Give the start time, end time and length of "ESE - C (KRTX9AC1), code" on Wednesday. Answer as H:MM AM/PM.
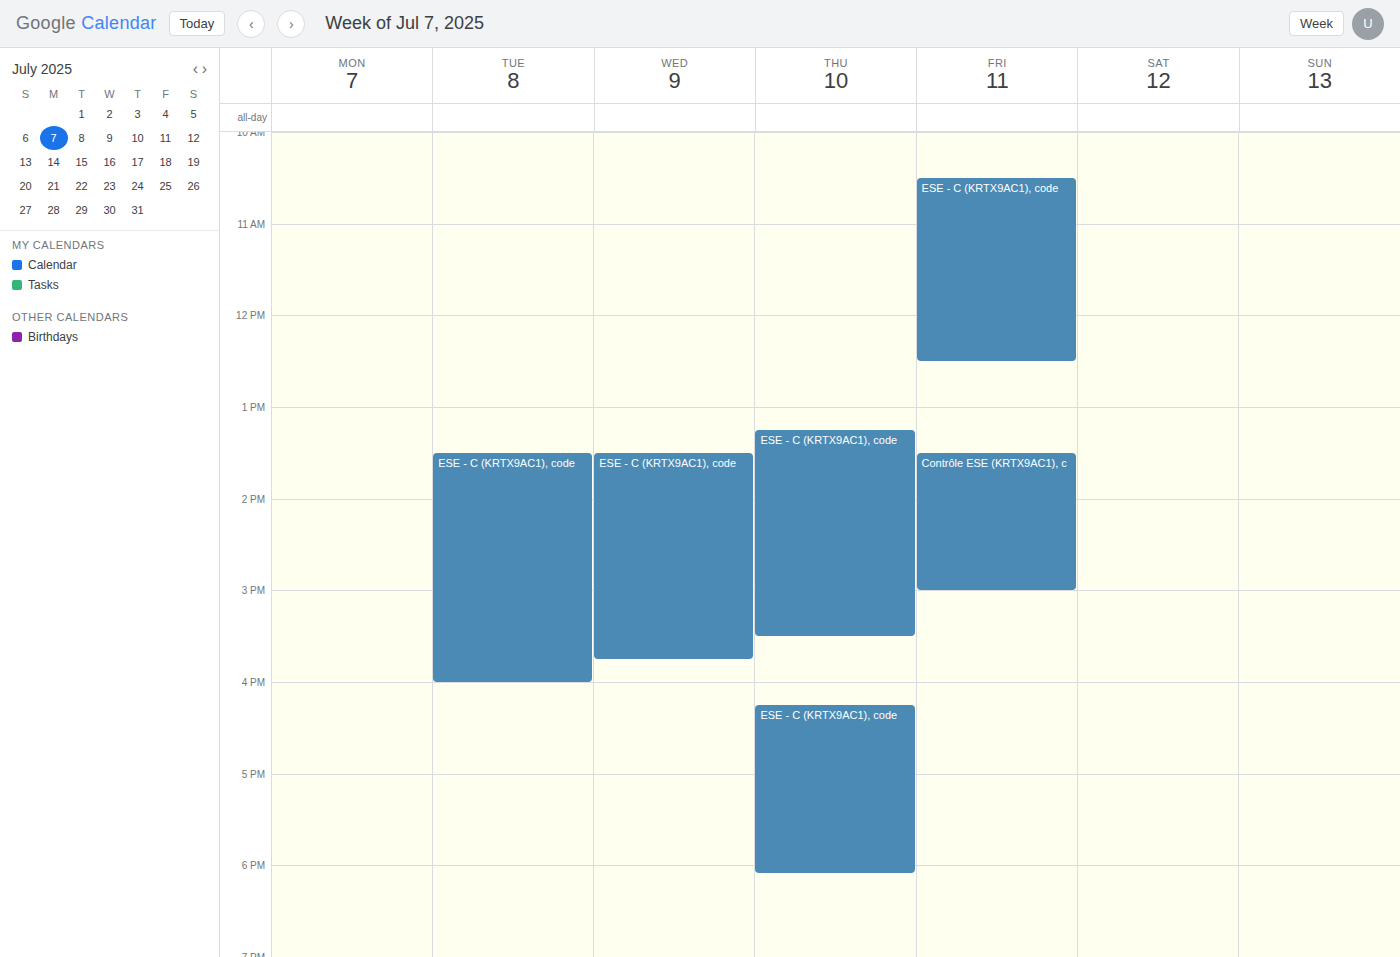
1:30 PM to 3:45 PM, 2 hours 15 minutes